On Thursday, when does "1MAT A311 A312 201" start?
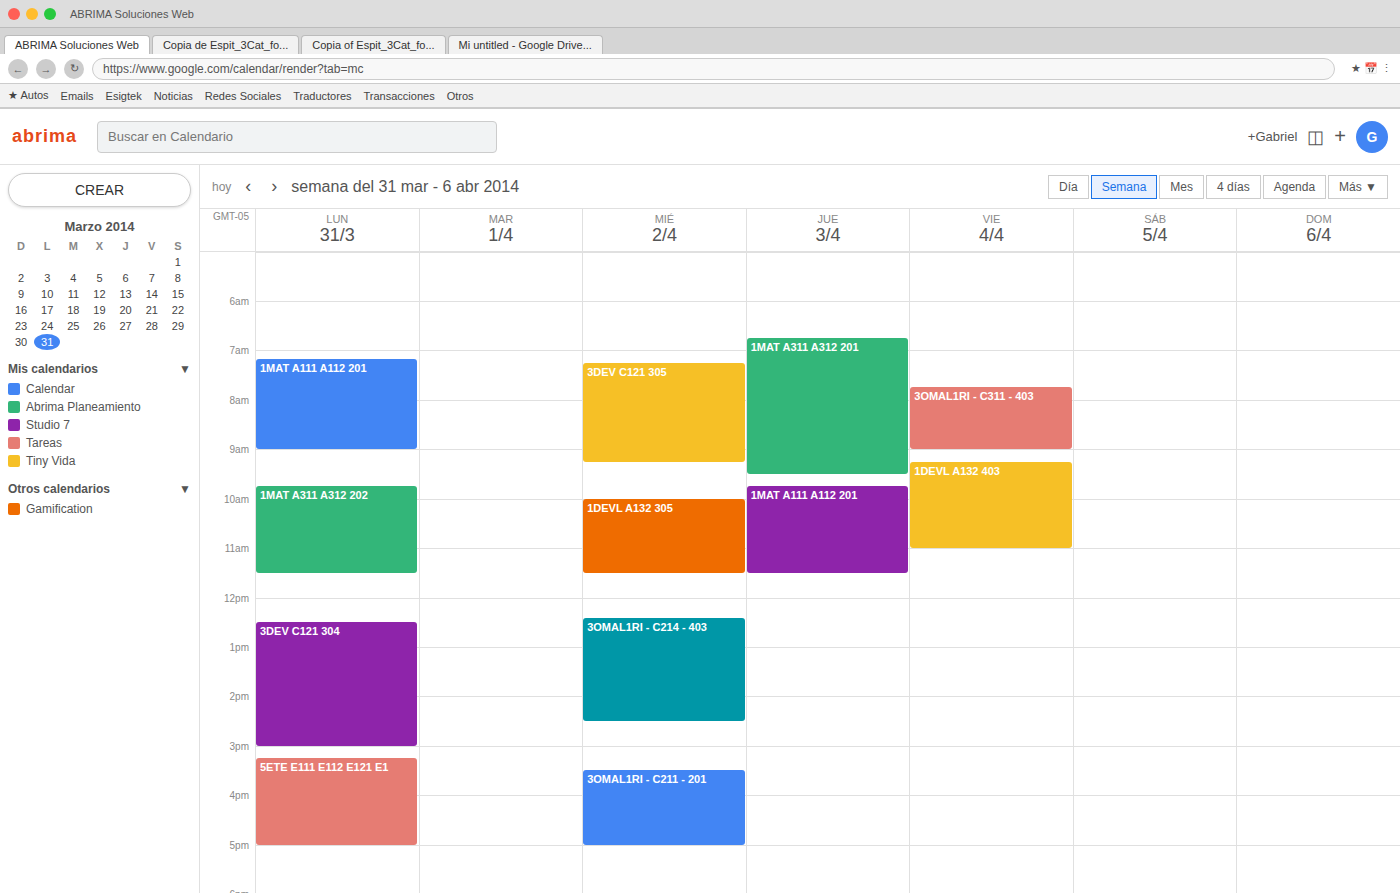
6:45 AM